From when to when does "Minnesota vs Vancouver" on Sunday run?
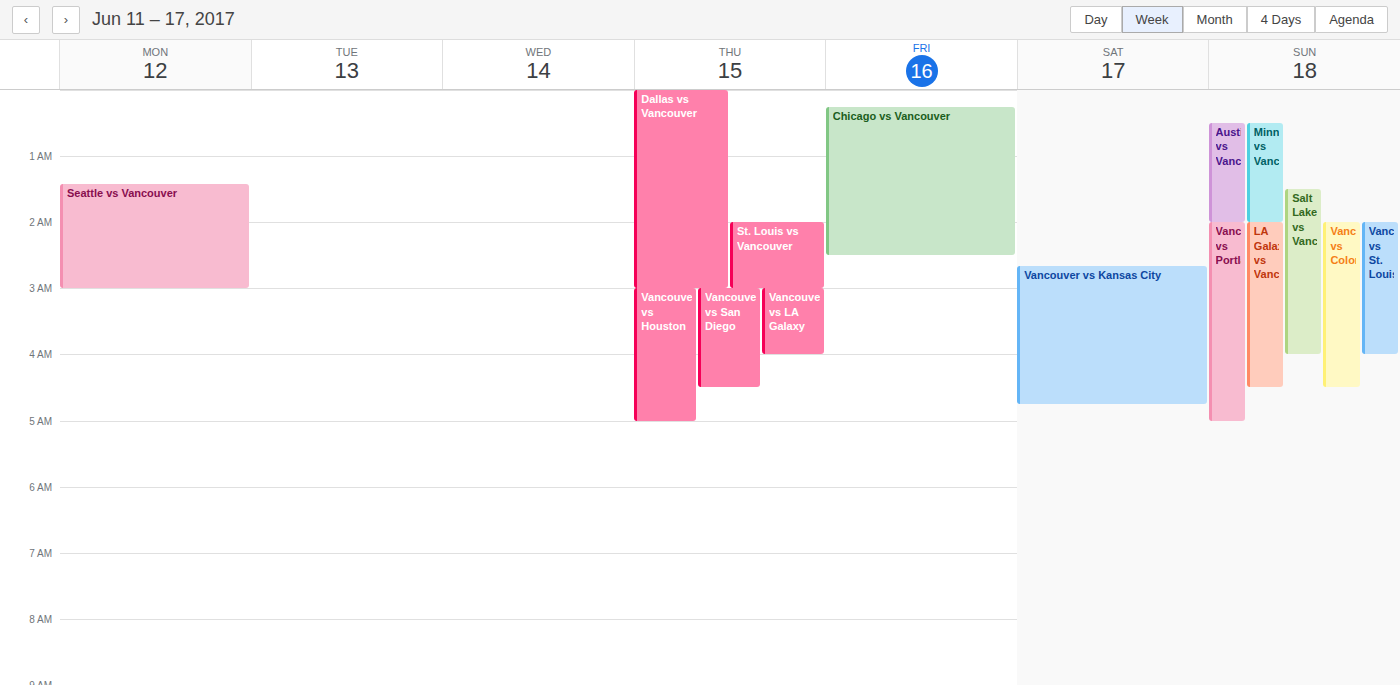
12:30 AM to 2:00 AM